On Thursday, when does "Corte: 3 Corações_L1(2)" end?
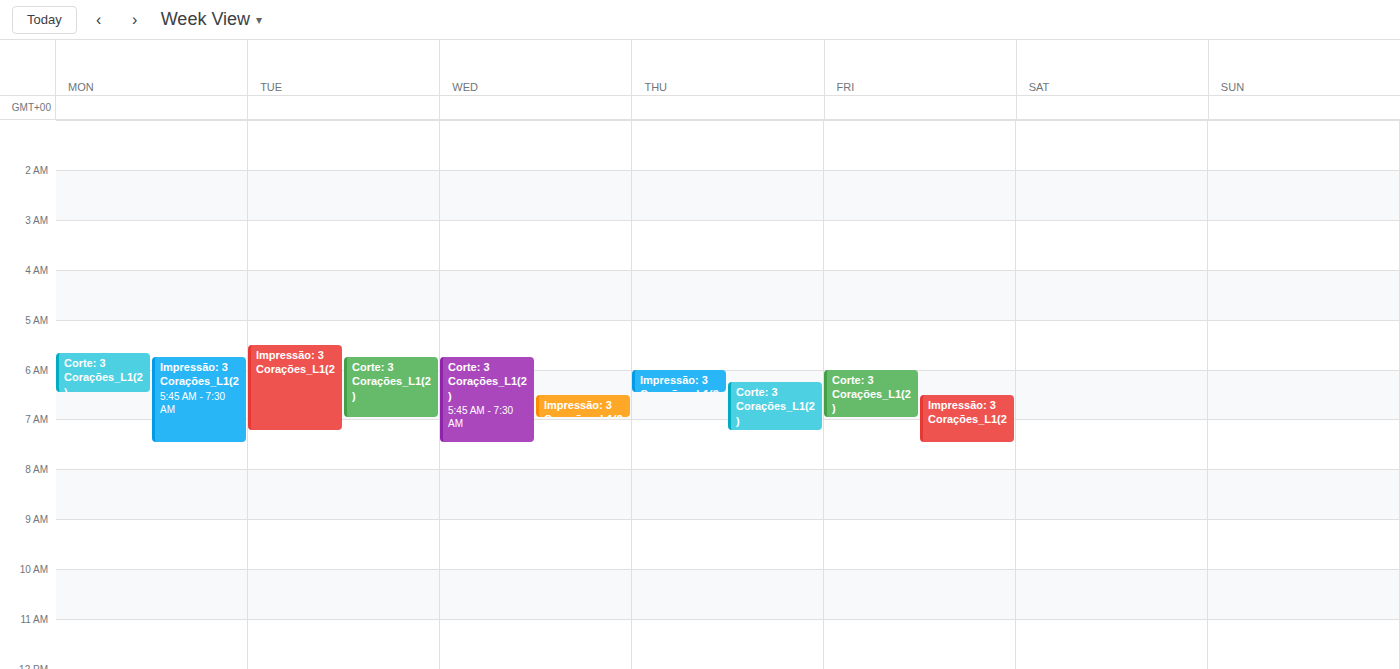
07:15